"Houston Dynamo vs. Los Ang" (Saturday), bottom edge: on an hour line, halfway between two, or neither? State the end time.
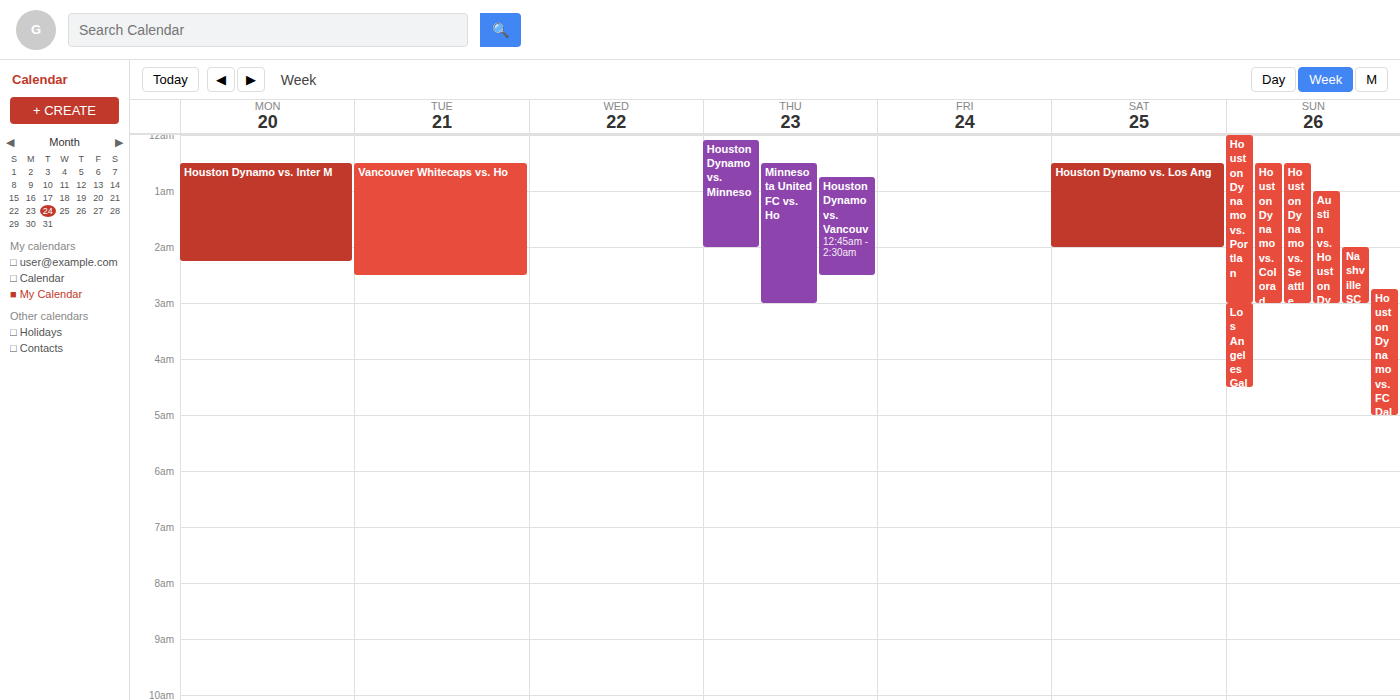
2:00 AM -- exactly on the 2 AM line.